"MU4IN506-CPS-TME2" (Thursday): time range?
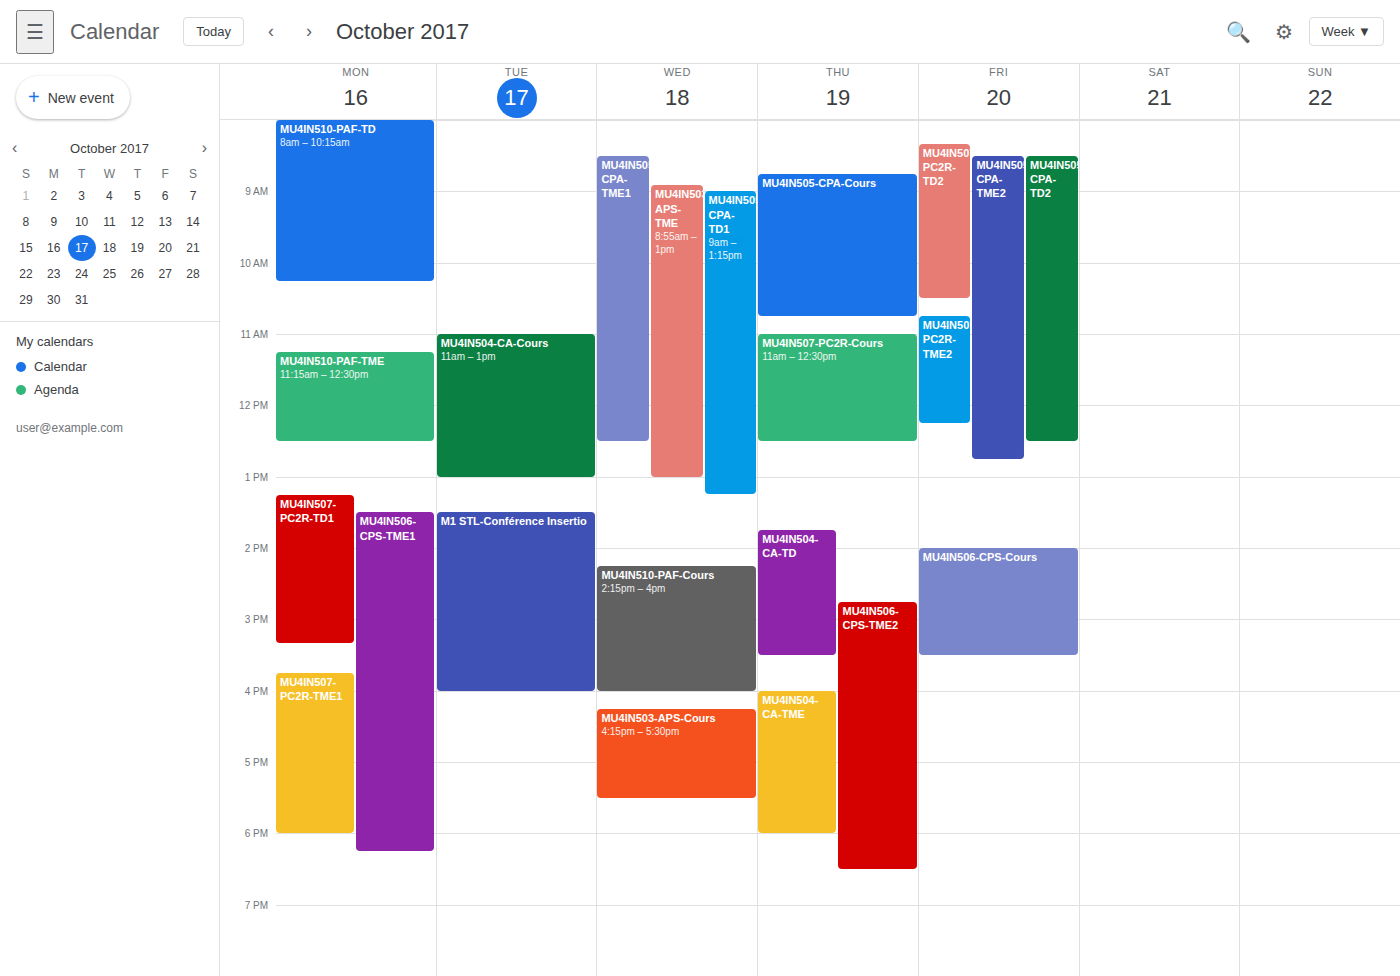
2:45 PM to 6:30 PM